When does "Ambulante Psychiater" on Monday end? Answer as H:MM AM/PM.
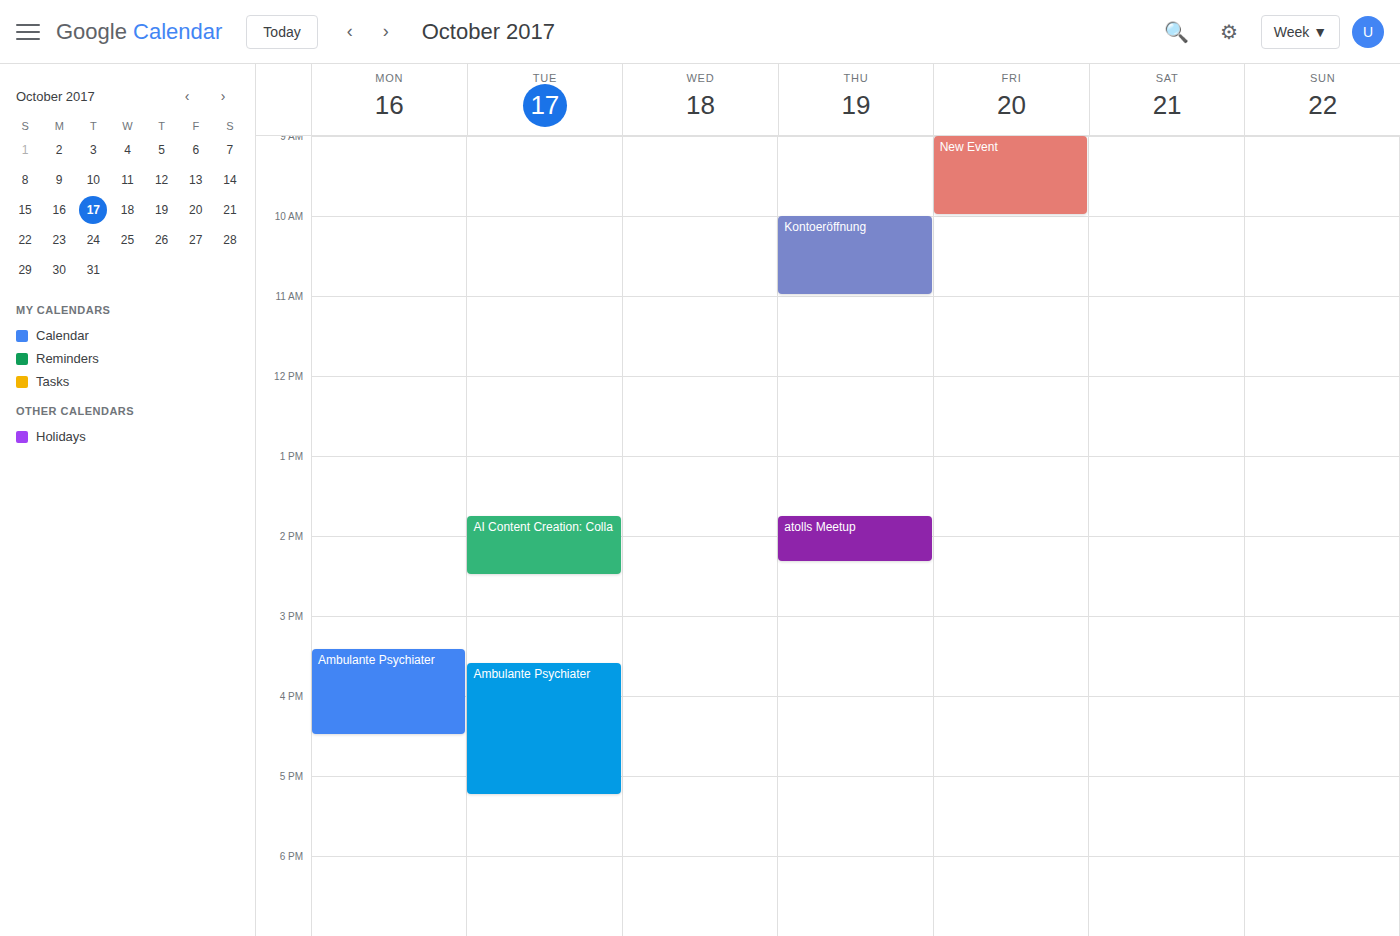
4:30 PM